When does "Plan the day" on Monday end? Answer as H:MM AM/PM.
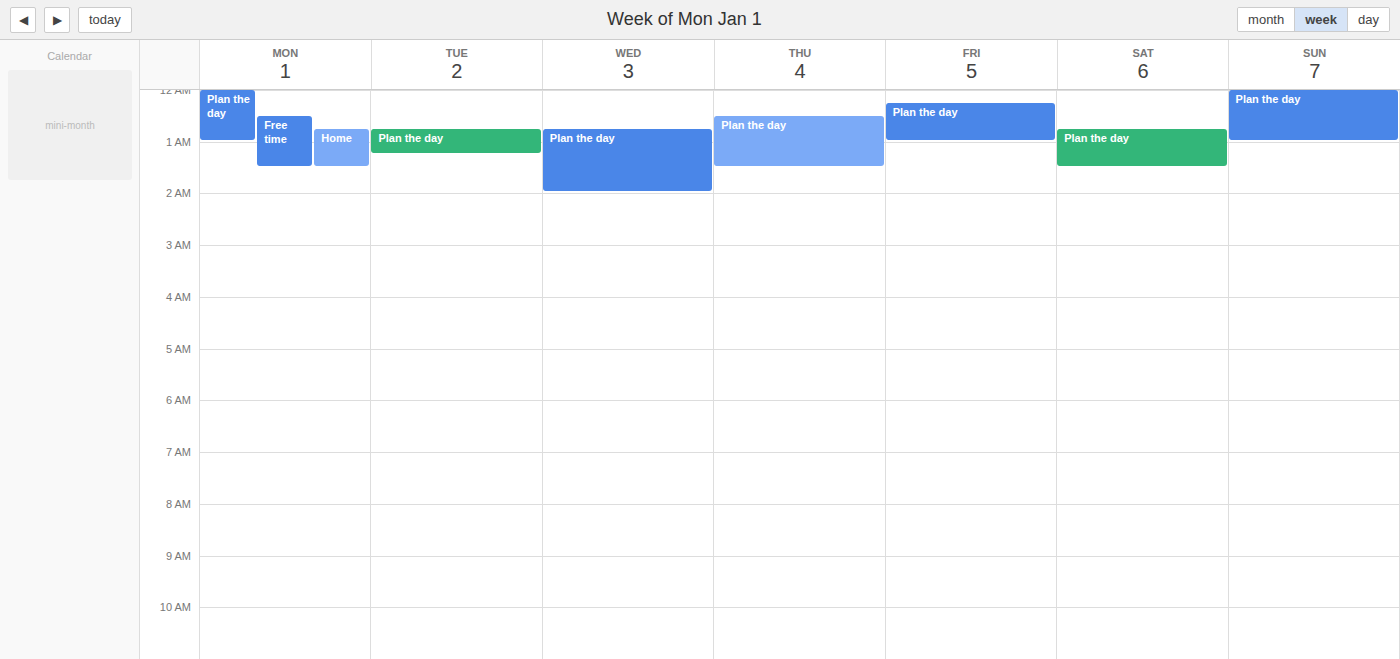
1:00 AM